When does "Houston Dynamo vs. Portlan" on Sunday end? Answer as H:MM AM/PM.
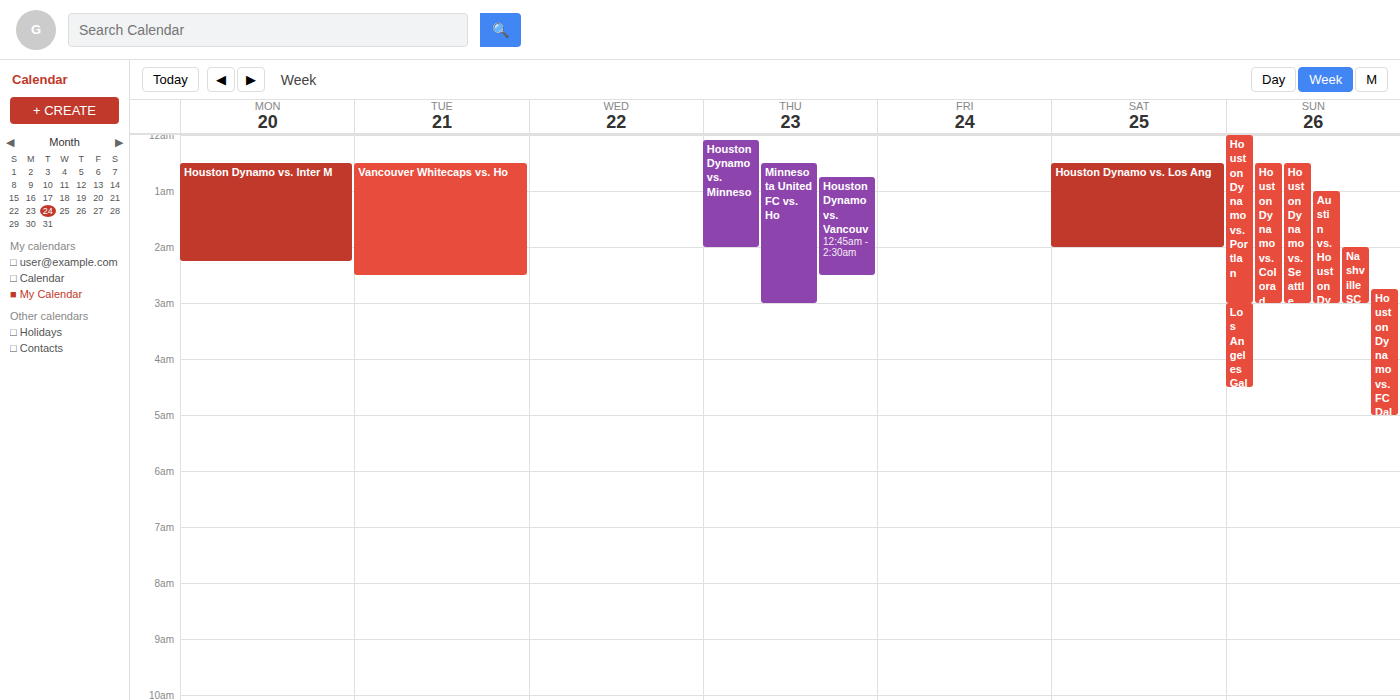
3:00 AM